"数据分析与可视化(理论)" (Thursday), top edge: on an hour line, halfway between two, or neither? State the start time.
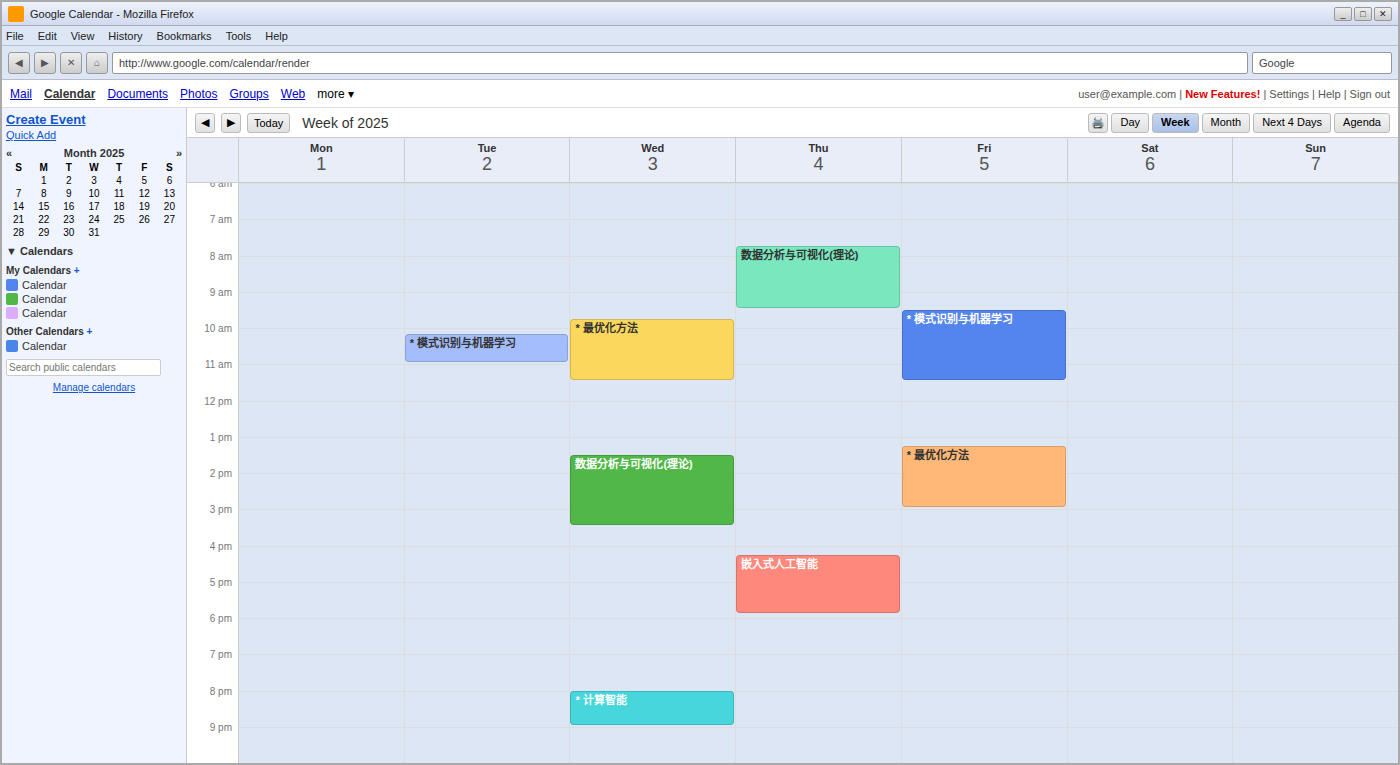
7:45 AM -- neither: three quarters of the way from the 7 AM line to the 8 AM line.